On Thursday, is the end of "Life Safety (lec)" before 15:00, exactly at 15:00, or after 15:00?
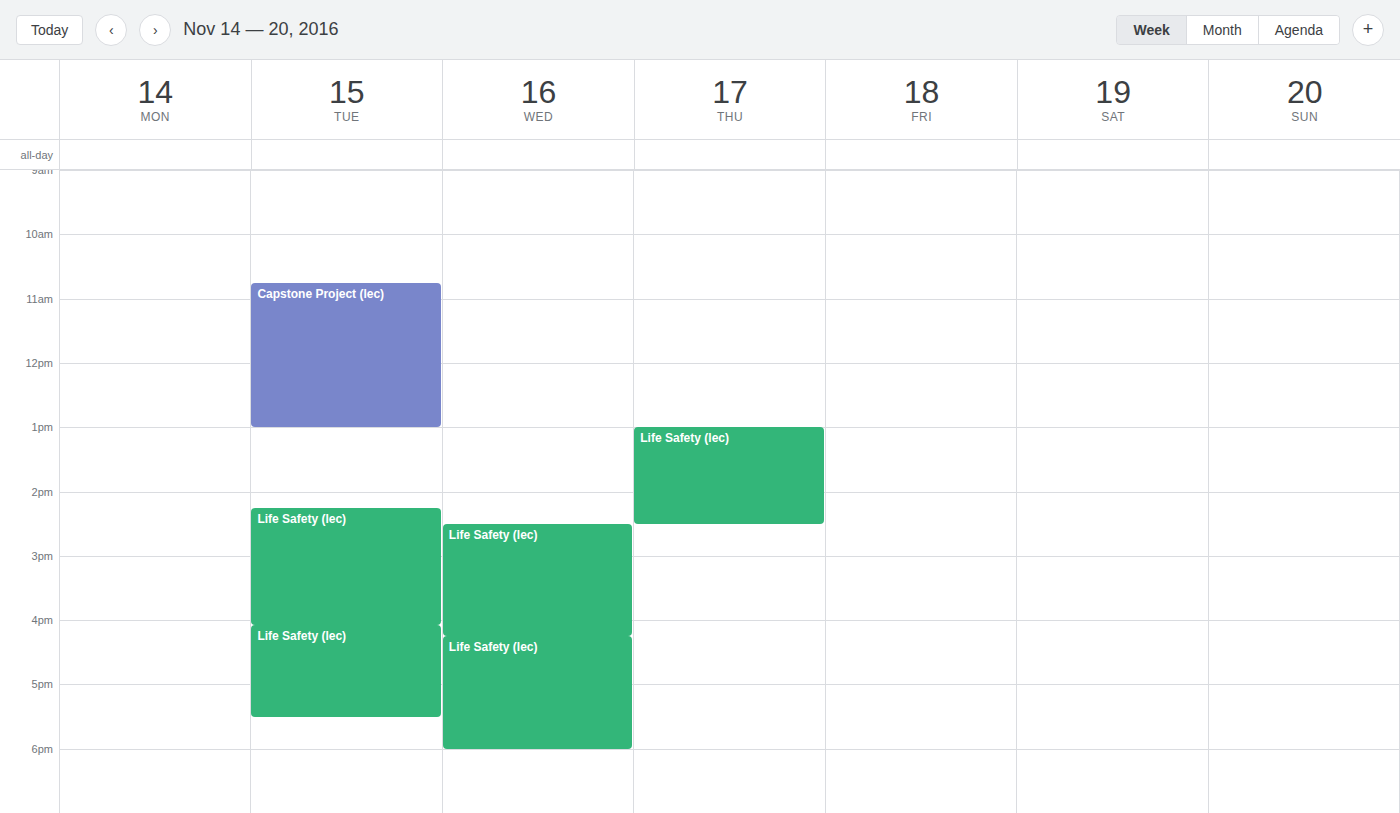
14:30 -- before 15:00, 30 minutes above the 15:00 line.